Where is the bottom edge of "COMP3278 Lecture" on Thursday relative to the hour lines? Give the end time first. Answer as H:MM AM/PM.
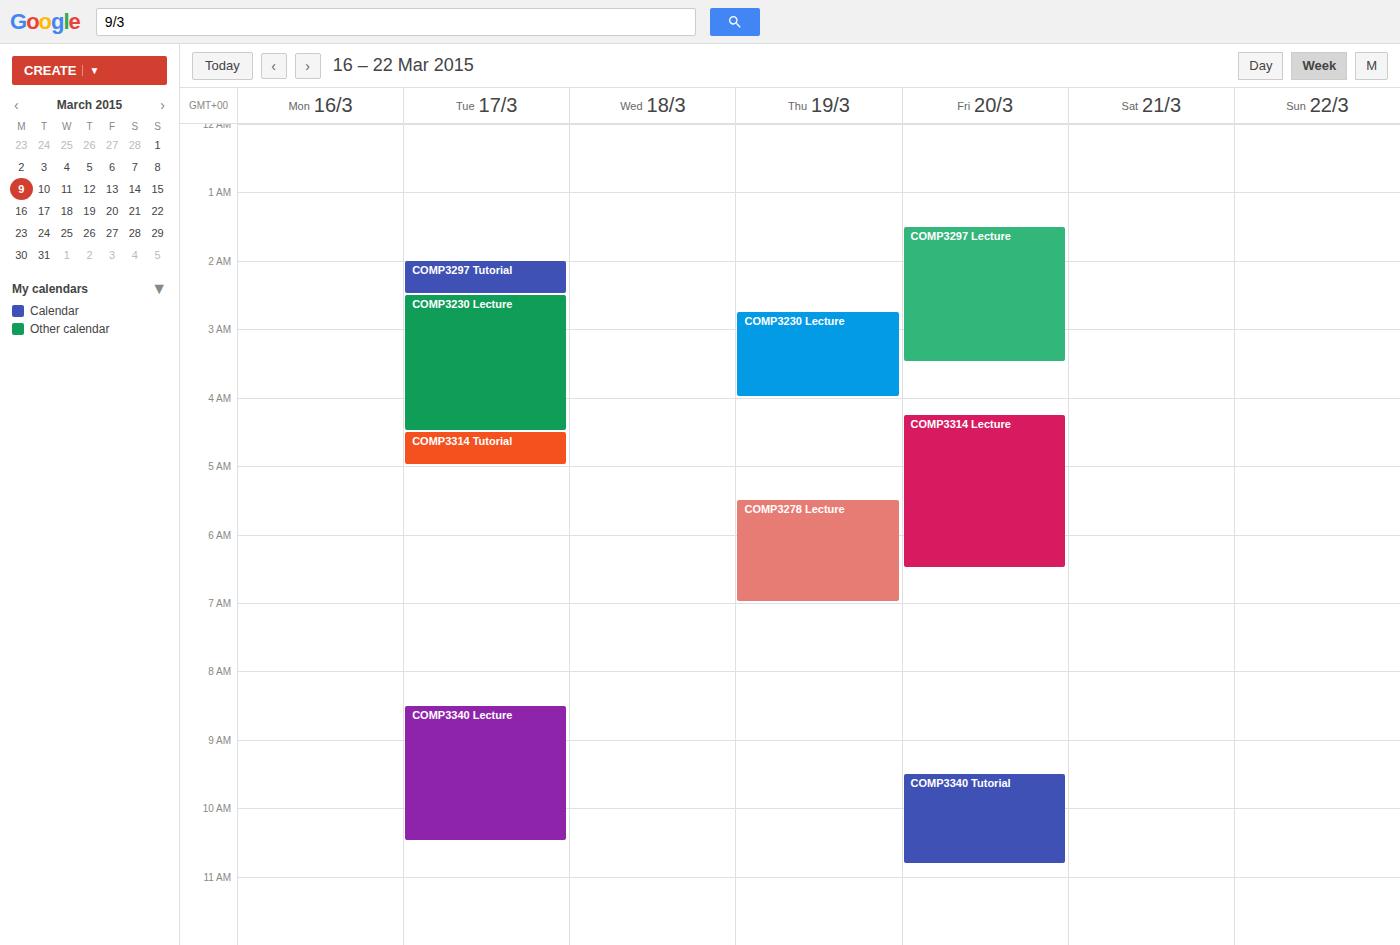
7:00 AM -- exactly on the 7 AM line.